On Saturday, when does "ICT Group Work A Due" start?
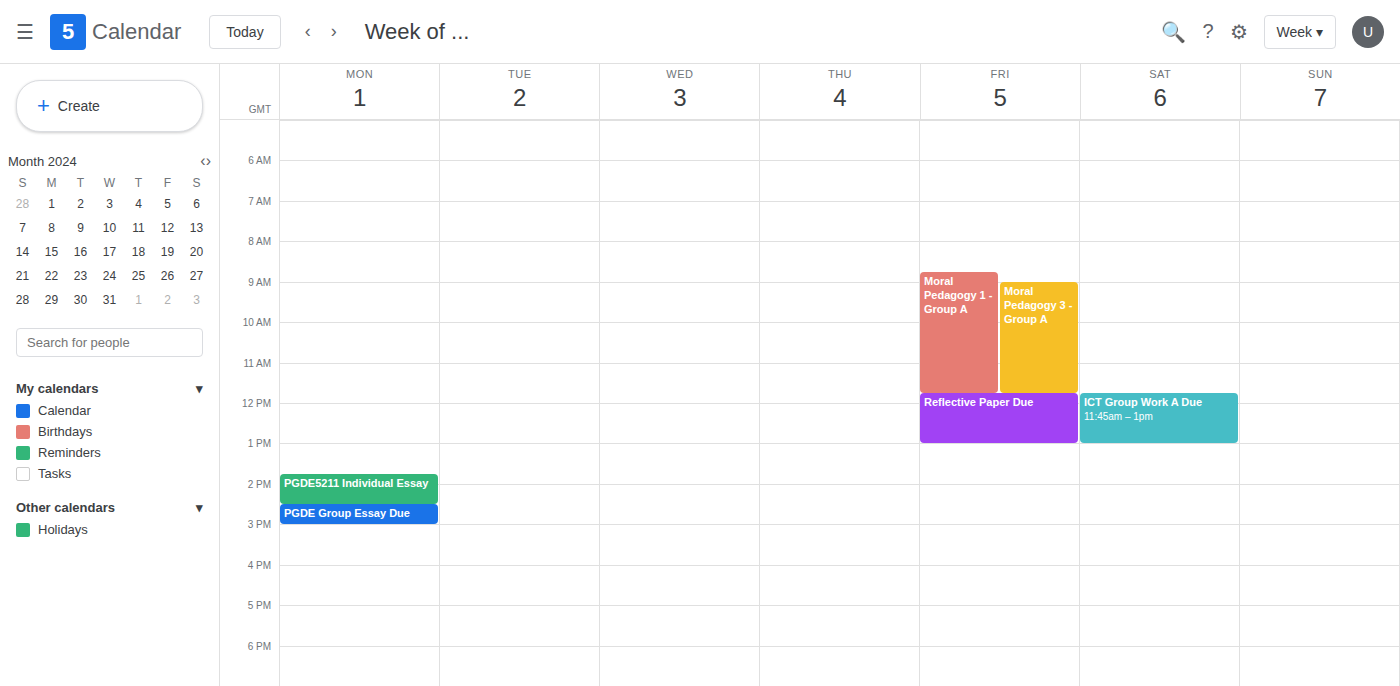
11:45 AM